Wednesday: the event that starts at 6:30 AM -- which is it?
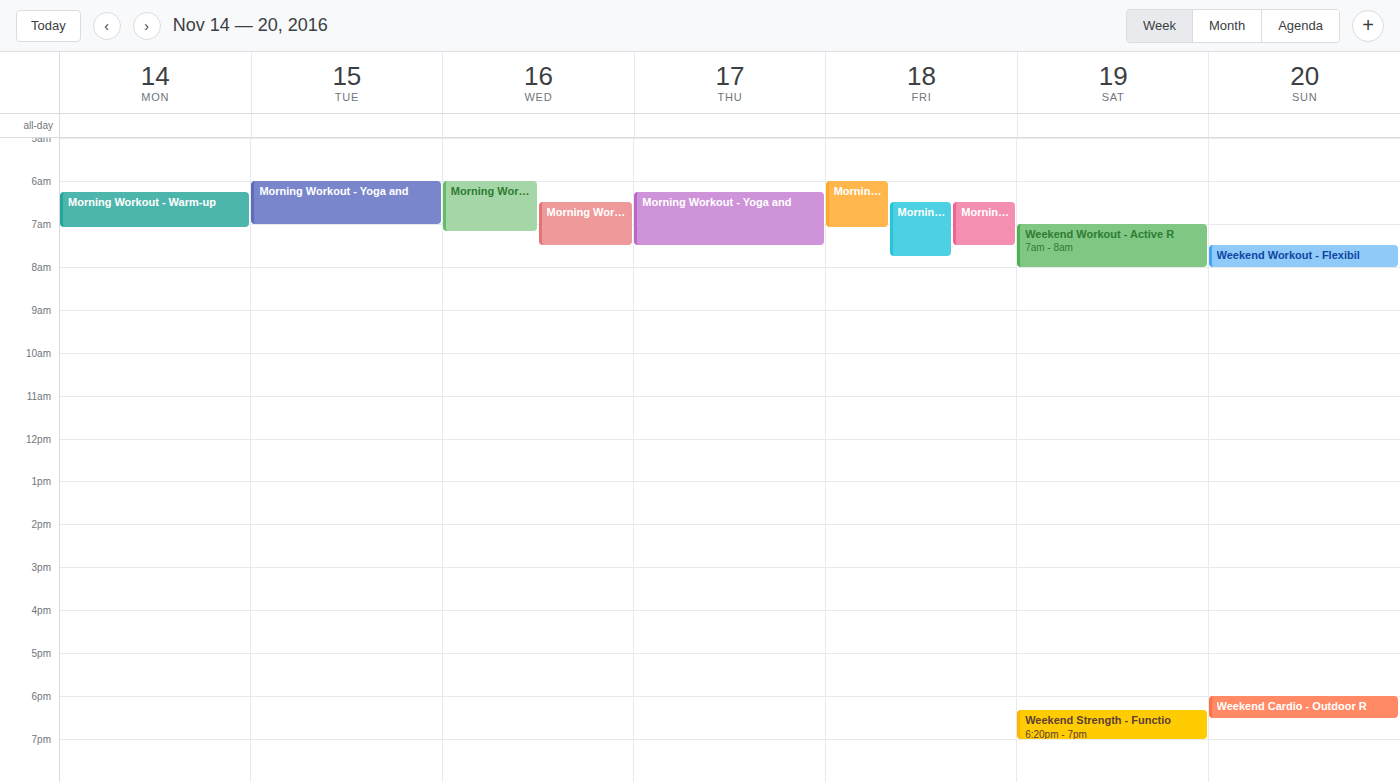
"Morning Workout - Core Str"